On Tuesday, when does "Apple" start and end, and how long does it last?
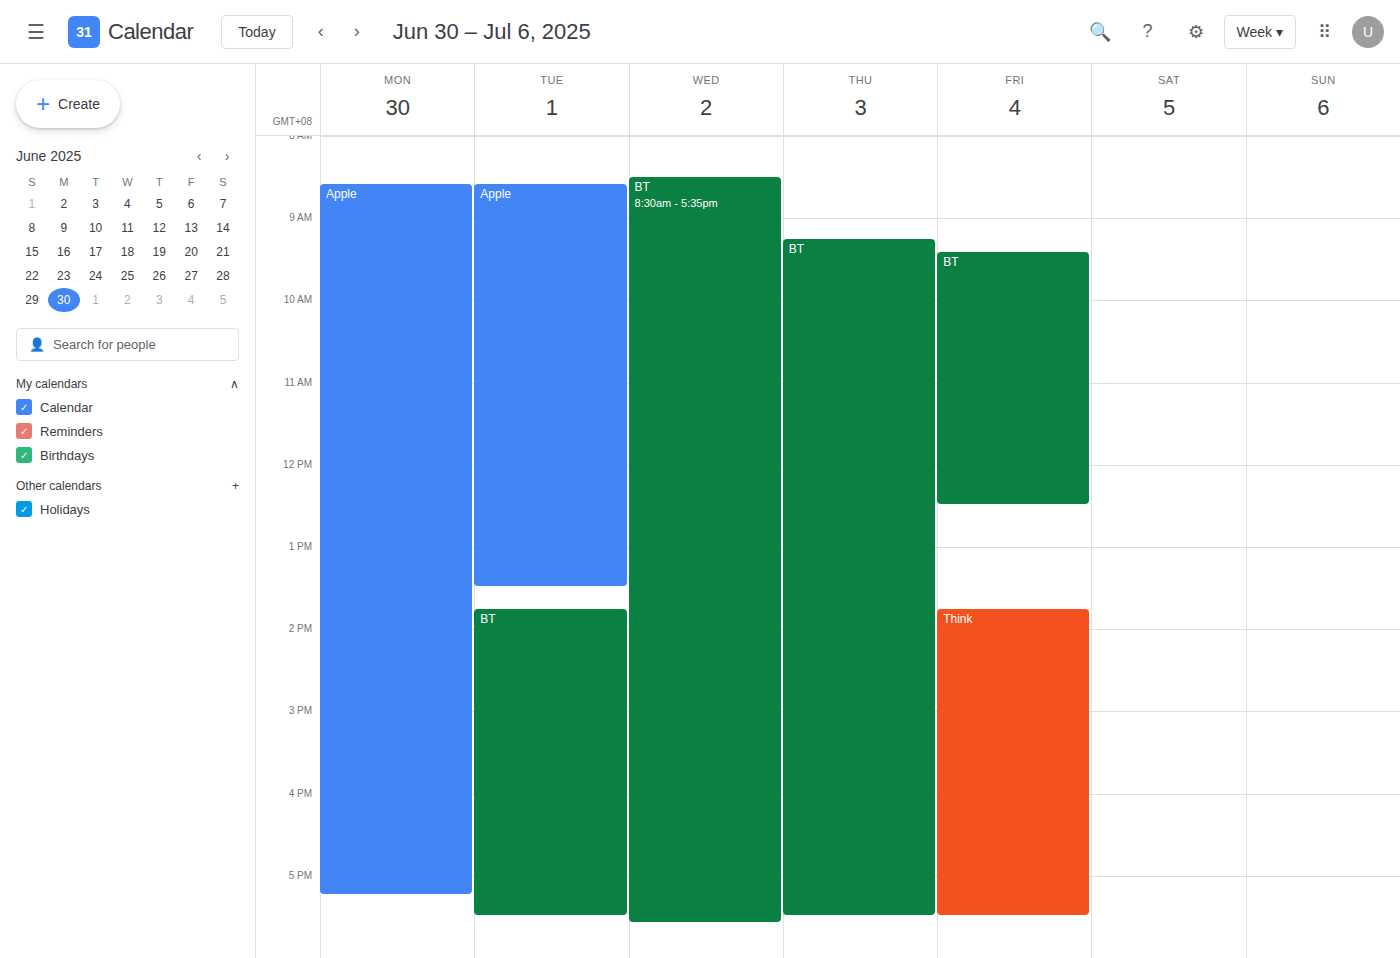
8:35 AM to 1:30 PM, 4 hours 55 minutes